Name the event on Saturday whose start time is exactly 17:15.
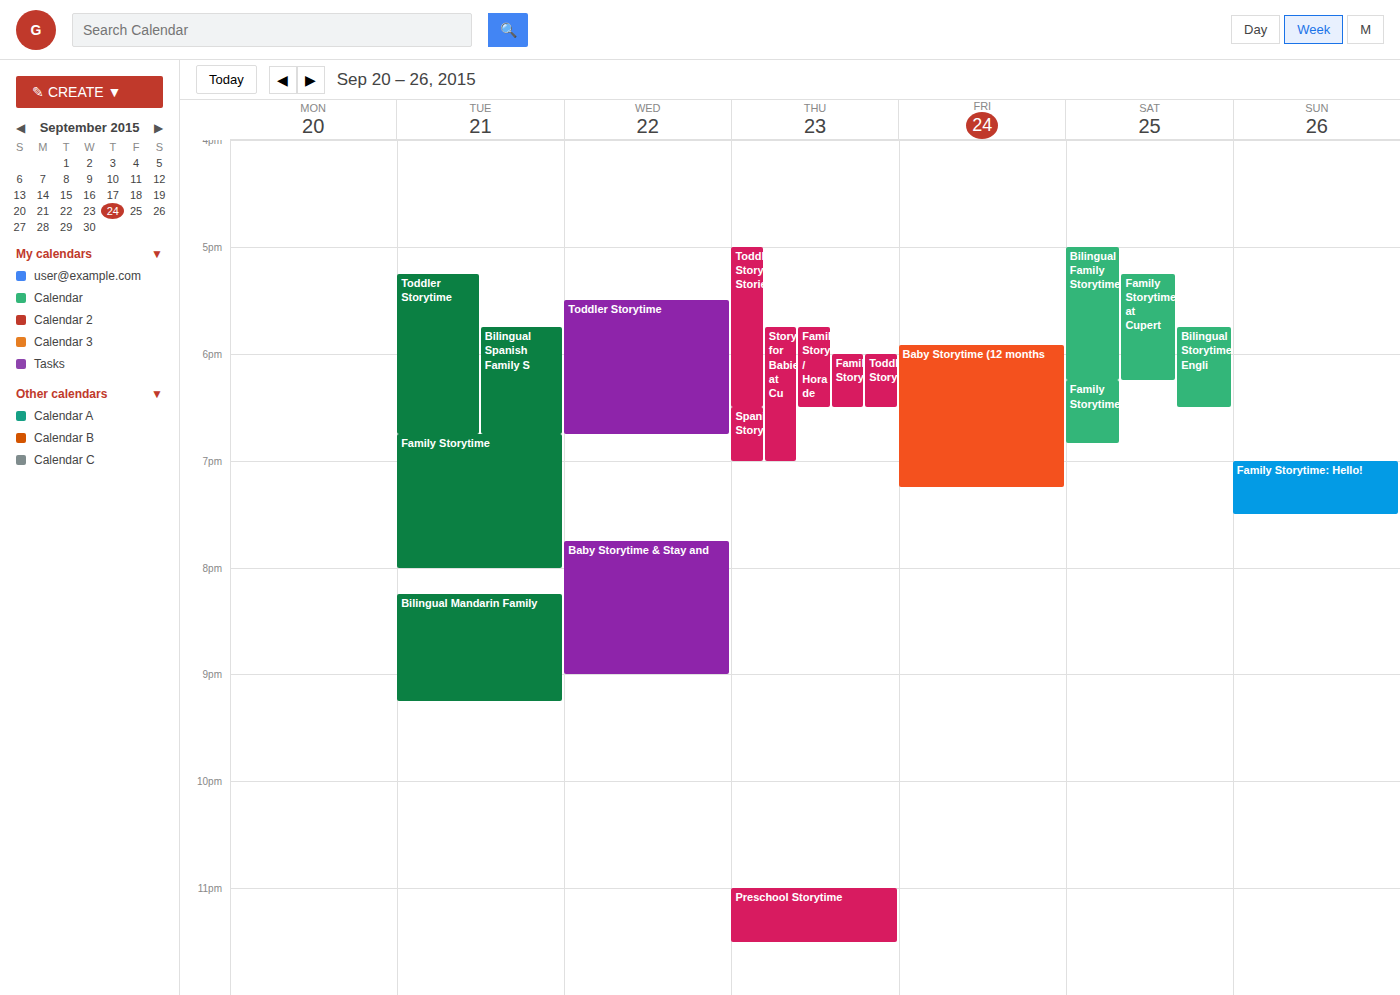
"Family Storytime at Cupert"